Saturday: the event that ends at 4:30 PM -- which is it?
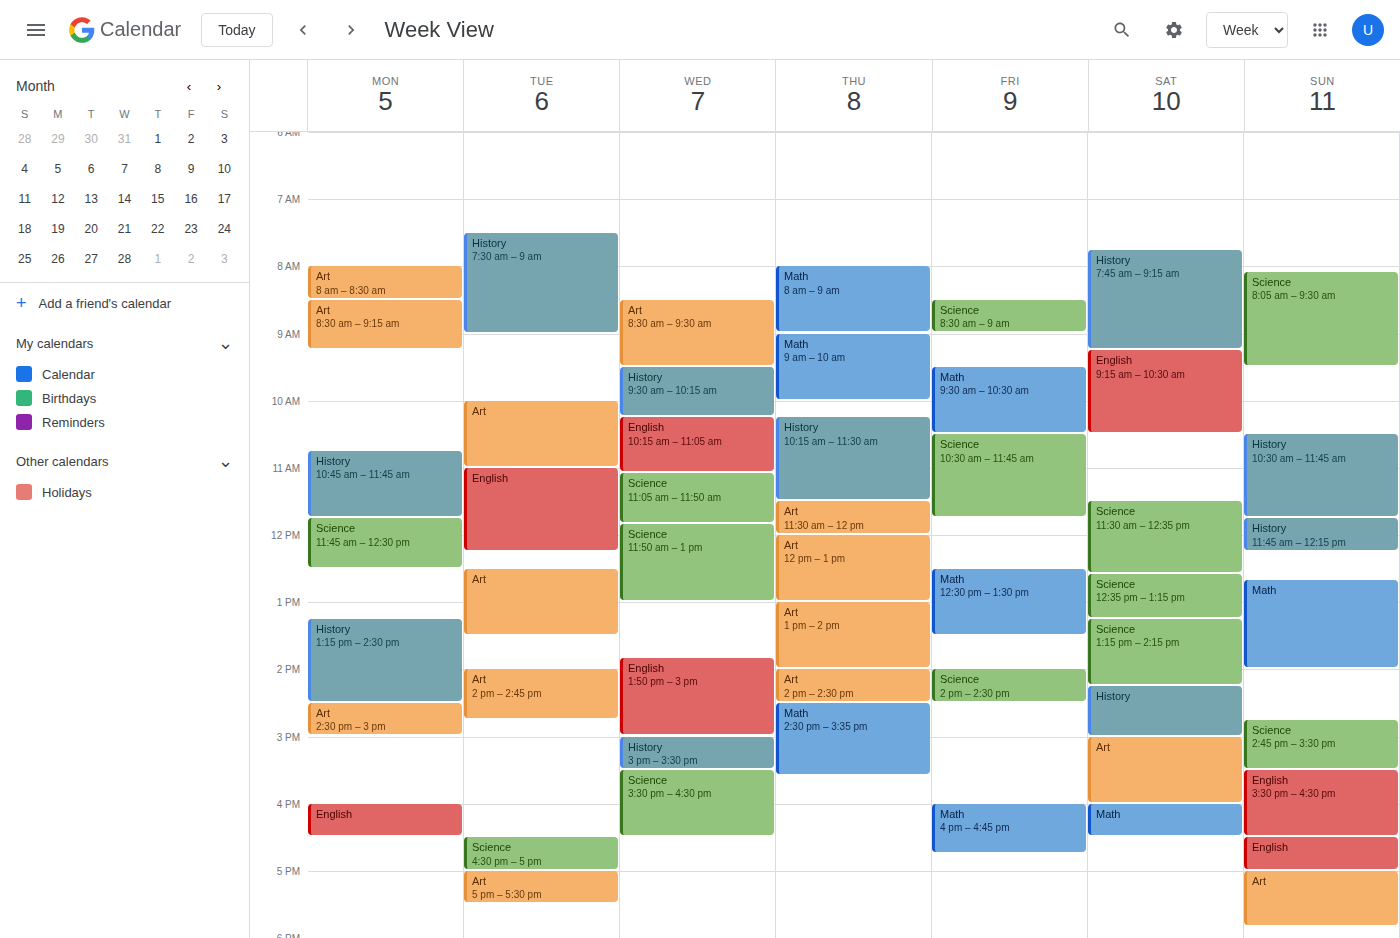
"Math"